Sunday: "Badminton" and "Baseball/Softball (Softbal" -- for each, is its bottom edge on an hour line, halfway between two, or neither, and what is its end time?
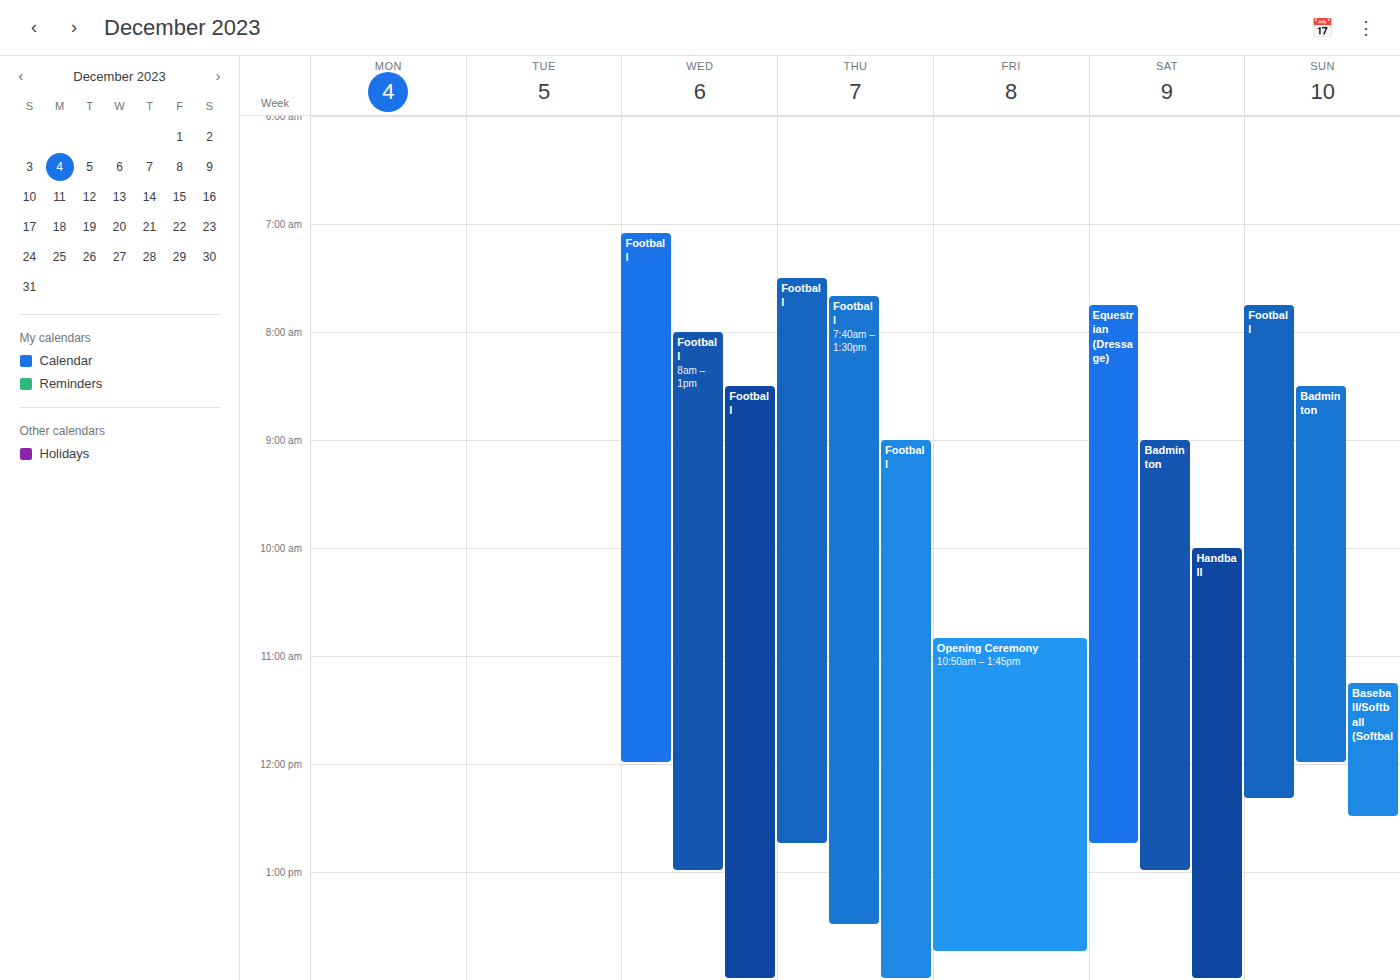
"Badminton": 12:00 PM, exactly on the 12 PM line. "Baseball/Softball (Softbal": 12:30 PM, halfway between the 12 PM and 1 PM lines.